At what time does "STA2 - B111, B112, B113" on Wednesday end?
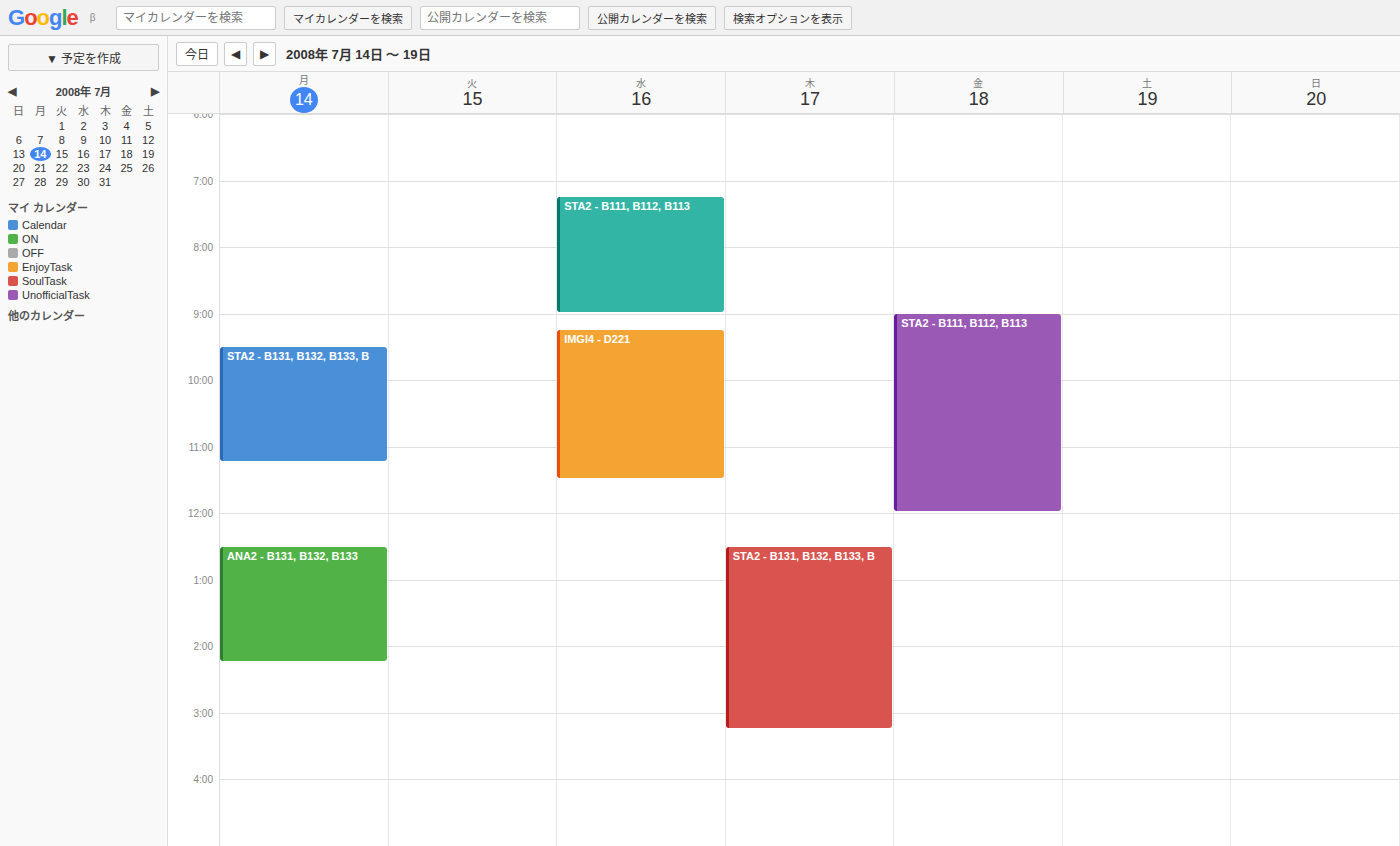
9:00 AM